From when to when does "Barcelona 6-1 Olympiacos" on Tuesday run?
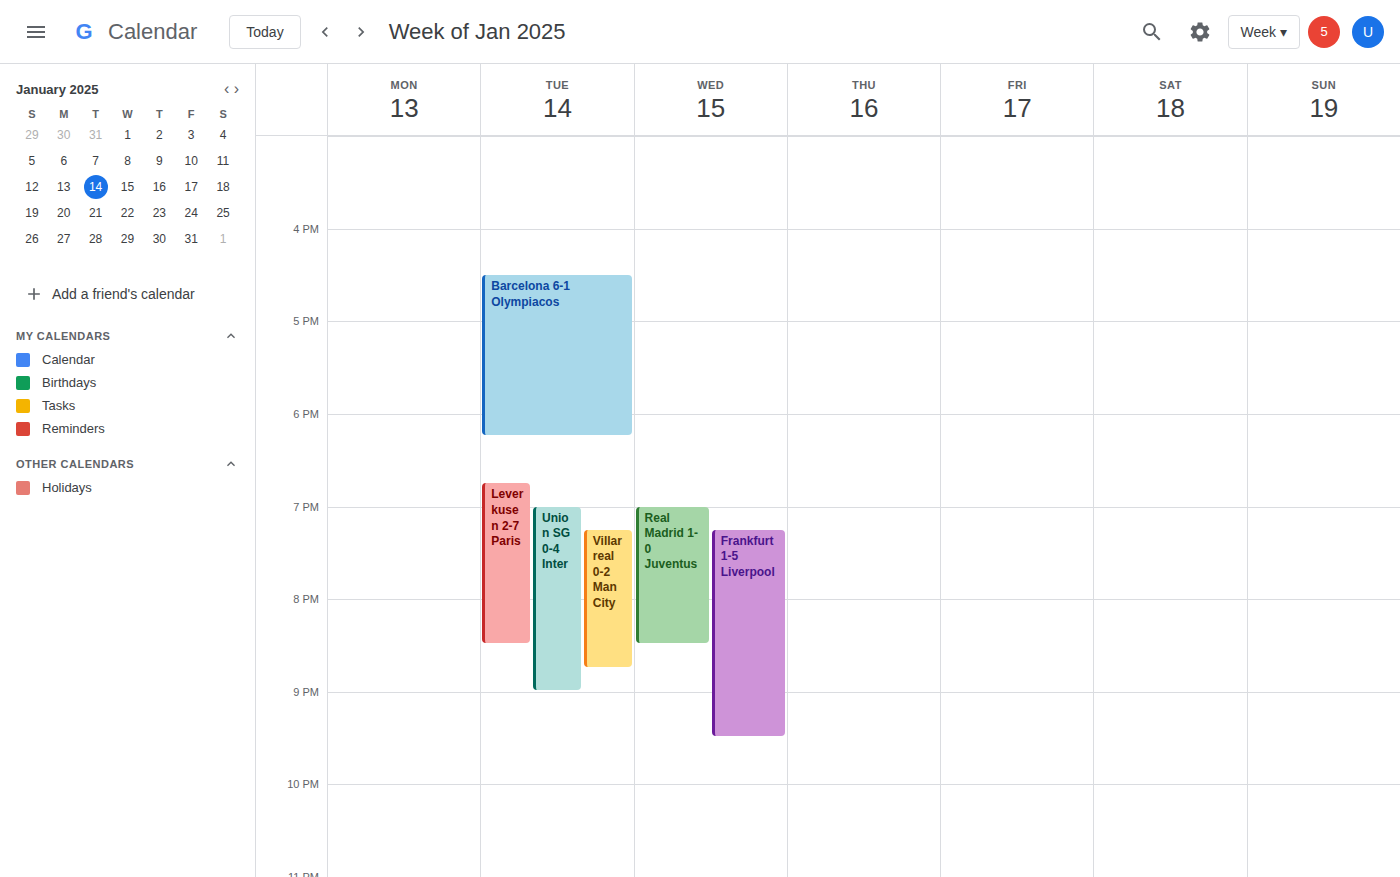
4:30 PM to 6:15 PM